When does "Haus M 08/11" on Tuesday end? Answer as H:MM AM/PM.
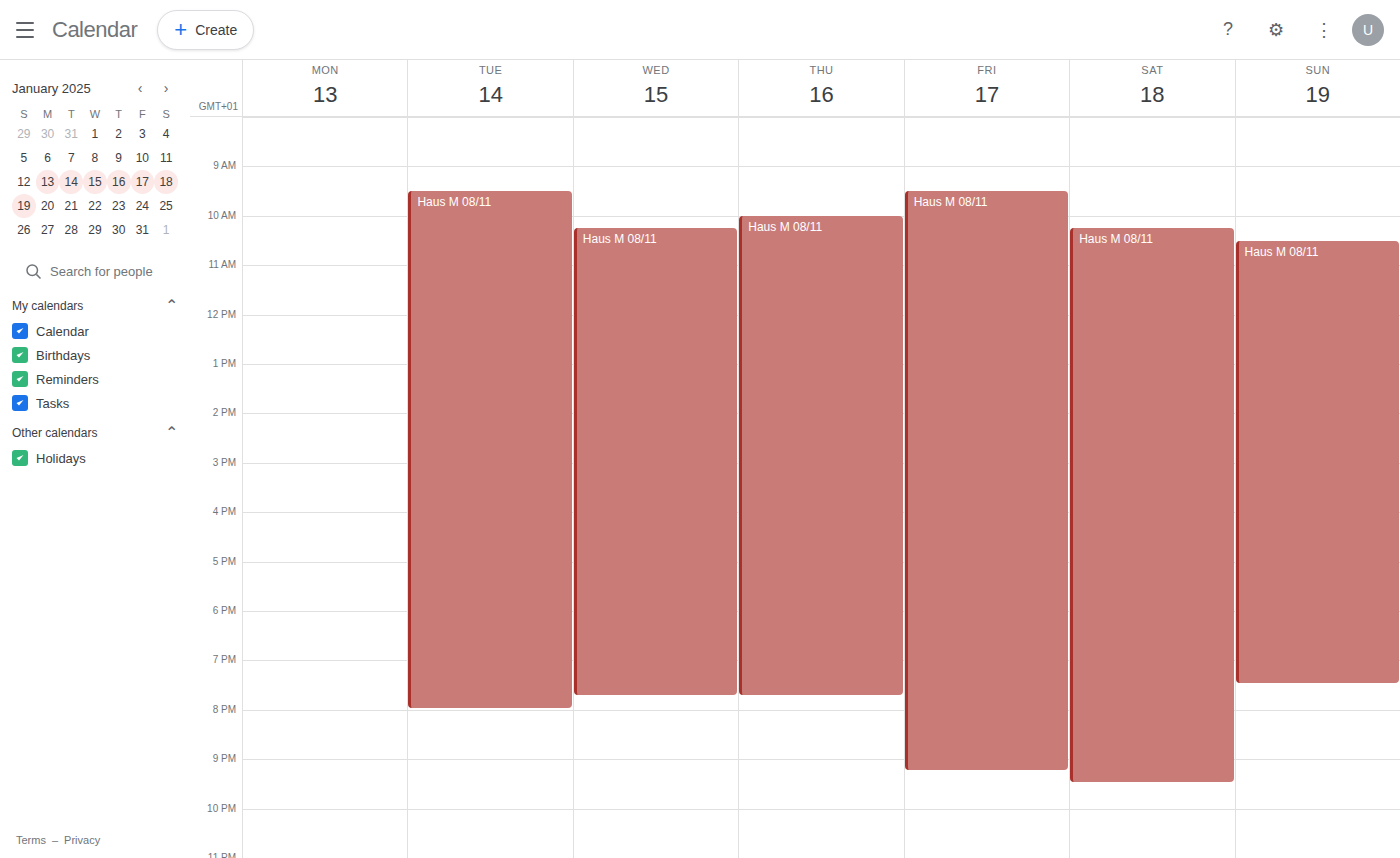
8:00 PM